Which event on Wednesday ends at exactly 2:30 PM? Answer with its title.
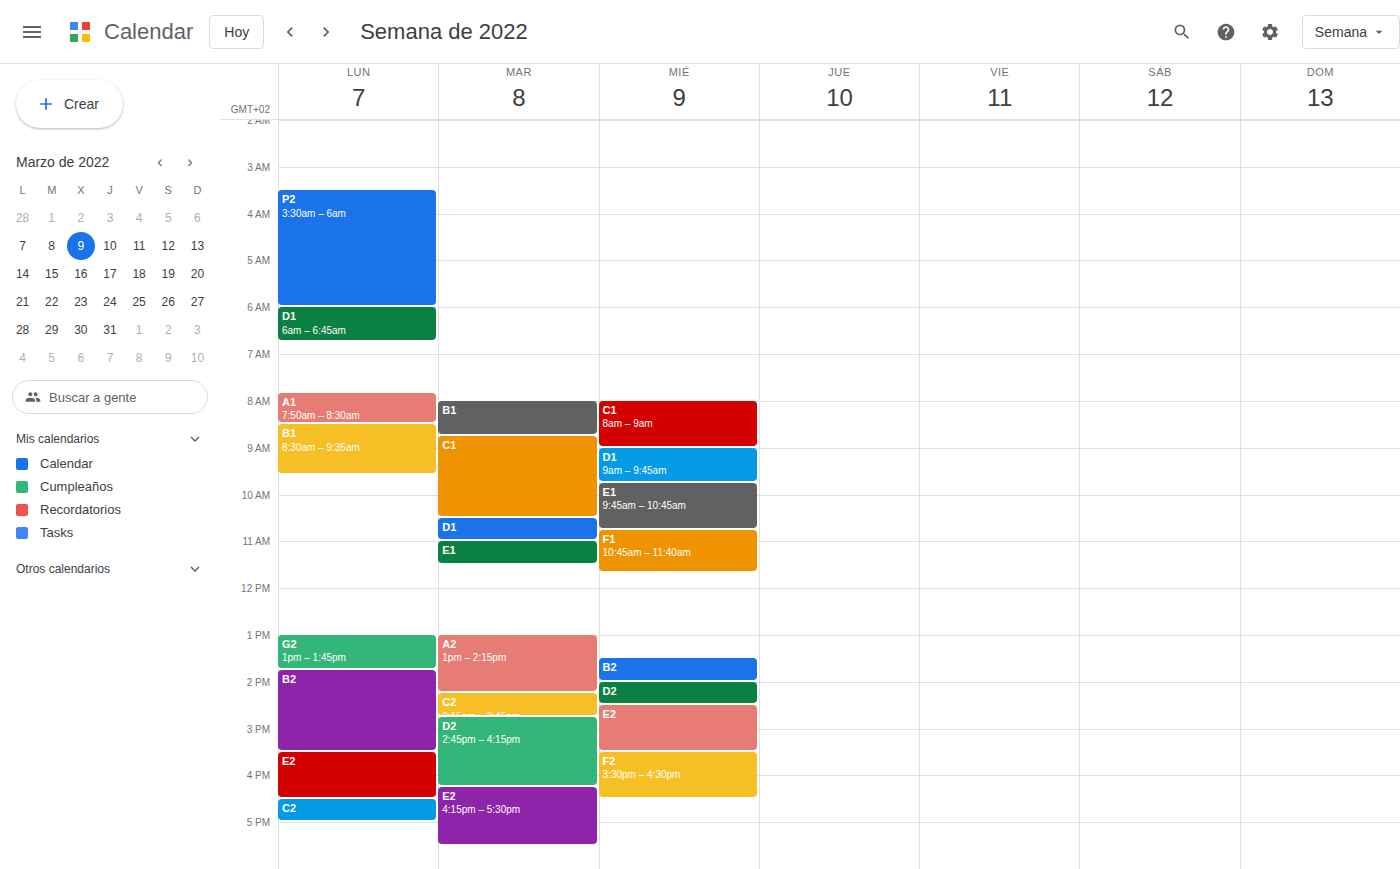
"D2"